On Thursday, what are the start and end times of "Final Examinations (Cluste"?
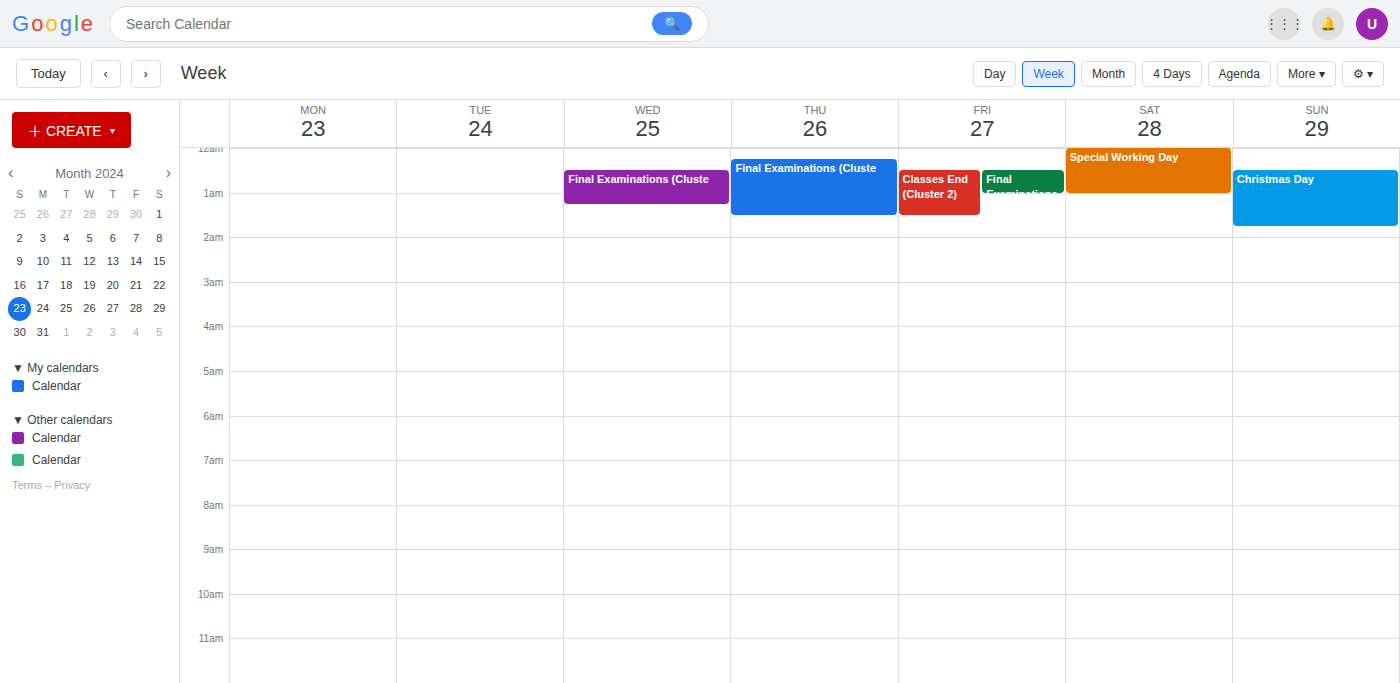
00:15 to 01:30